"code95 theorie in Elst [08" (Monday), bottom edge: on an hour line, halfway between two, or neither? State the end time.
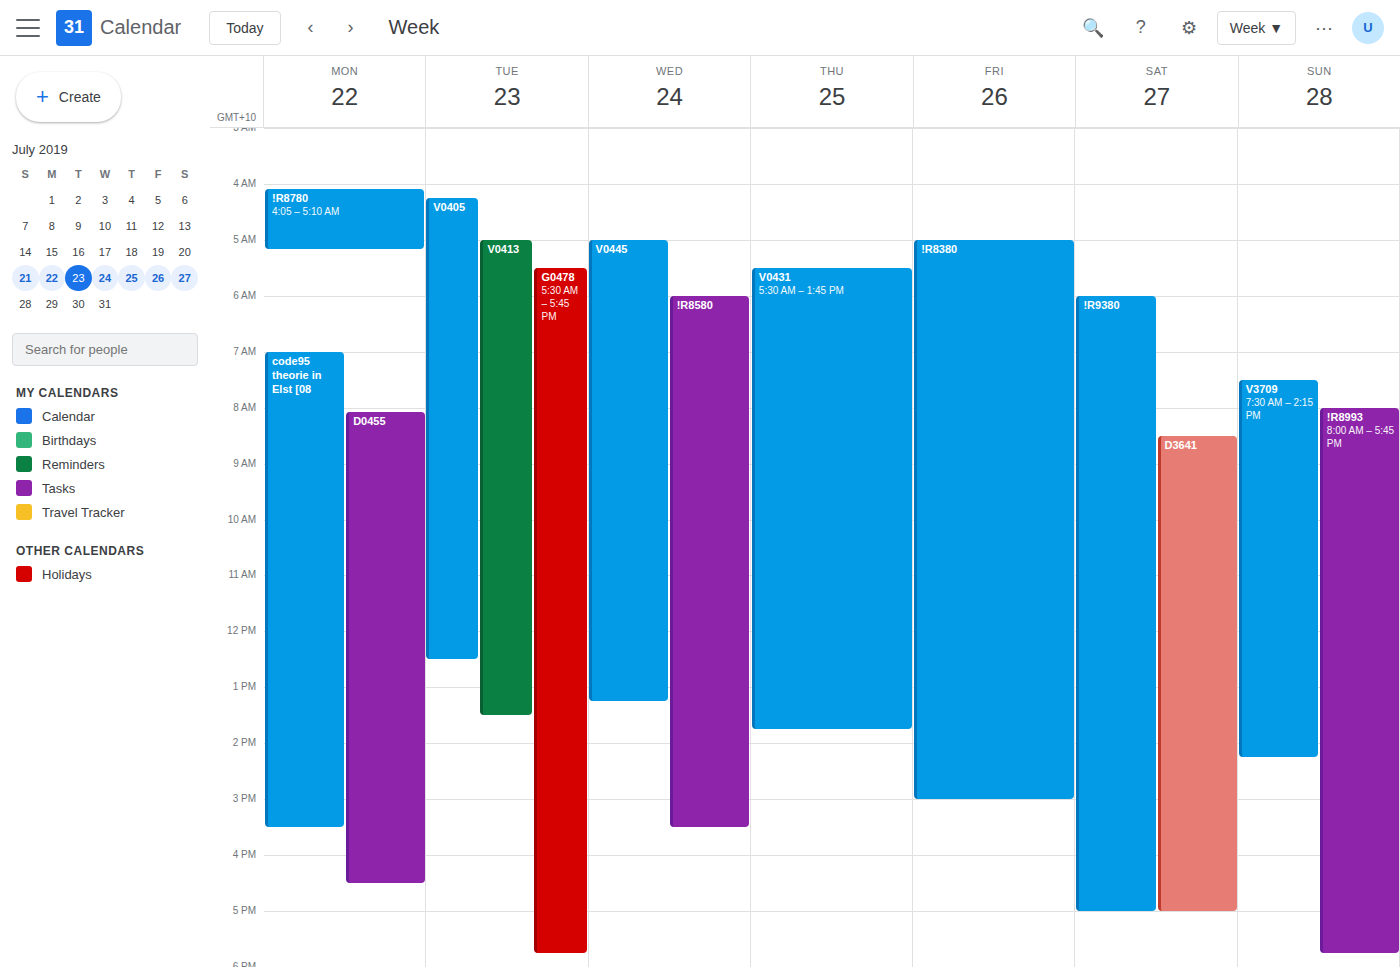
3:30 PM -- halfway between the 3 PM and 4 PM lines.